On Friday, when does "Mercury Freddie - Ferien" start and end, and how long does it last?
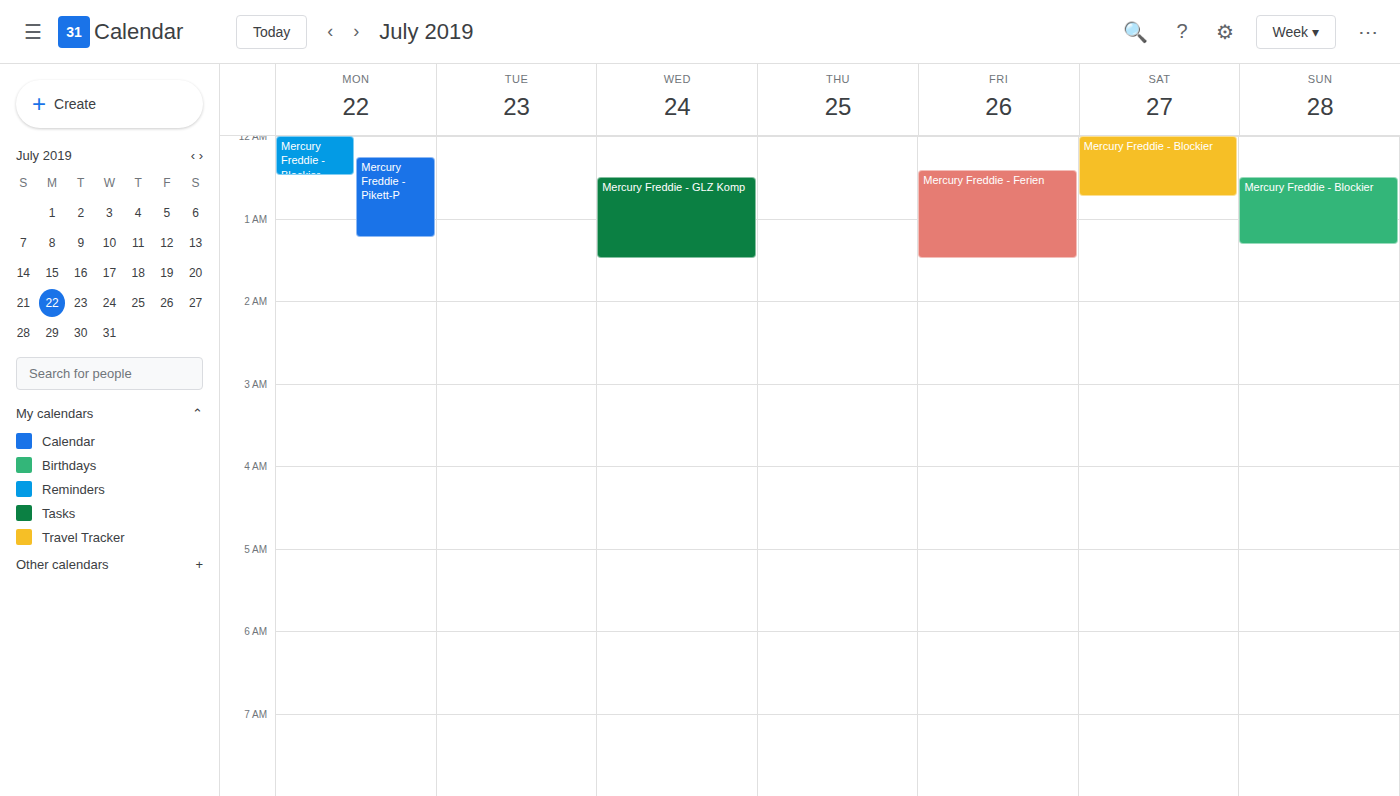
00:25 to 01:30, 1 hour 5 minutes